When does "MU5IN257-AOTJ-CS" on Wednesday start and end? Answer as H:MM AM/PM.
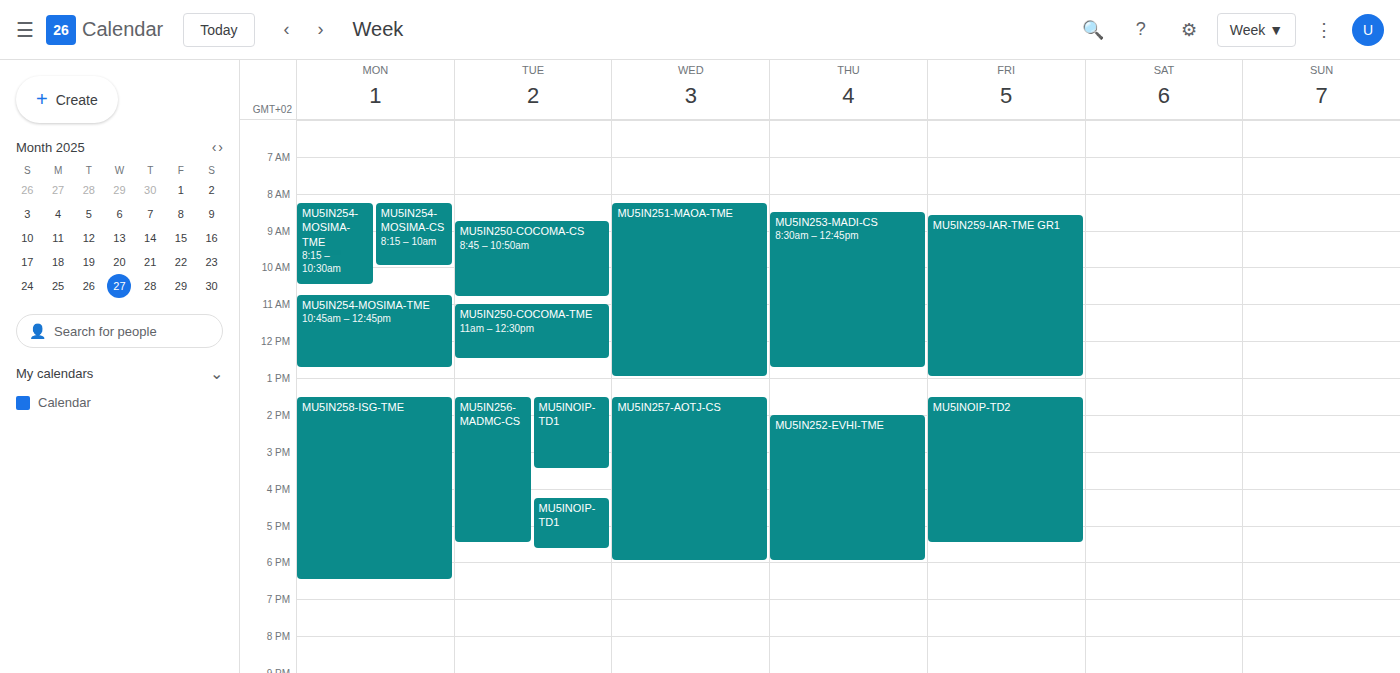
1:30 PM to 6:00 PM